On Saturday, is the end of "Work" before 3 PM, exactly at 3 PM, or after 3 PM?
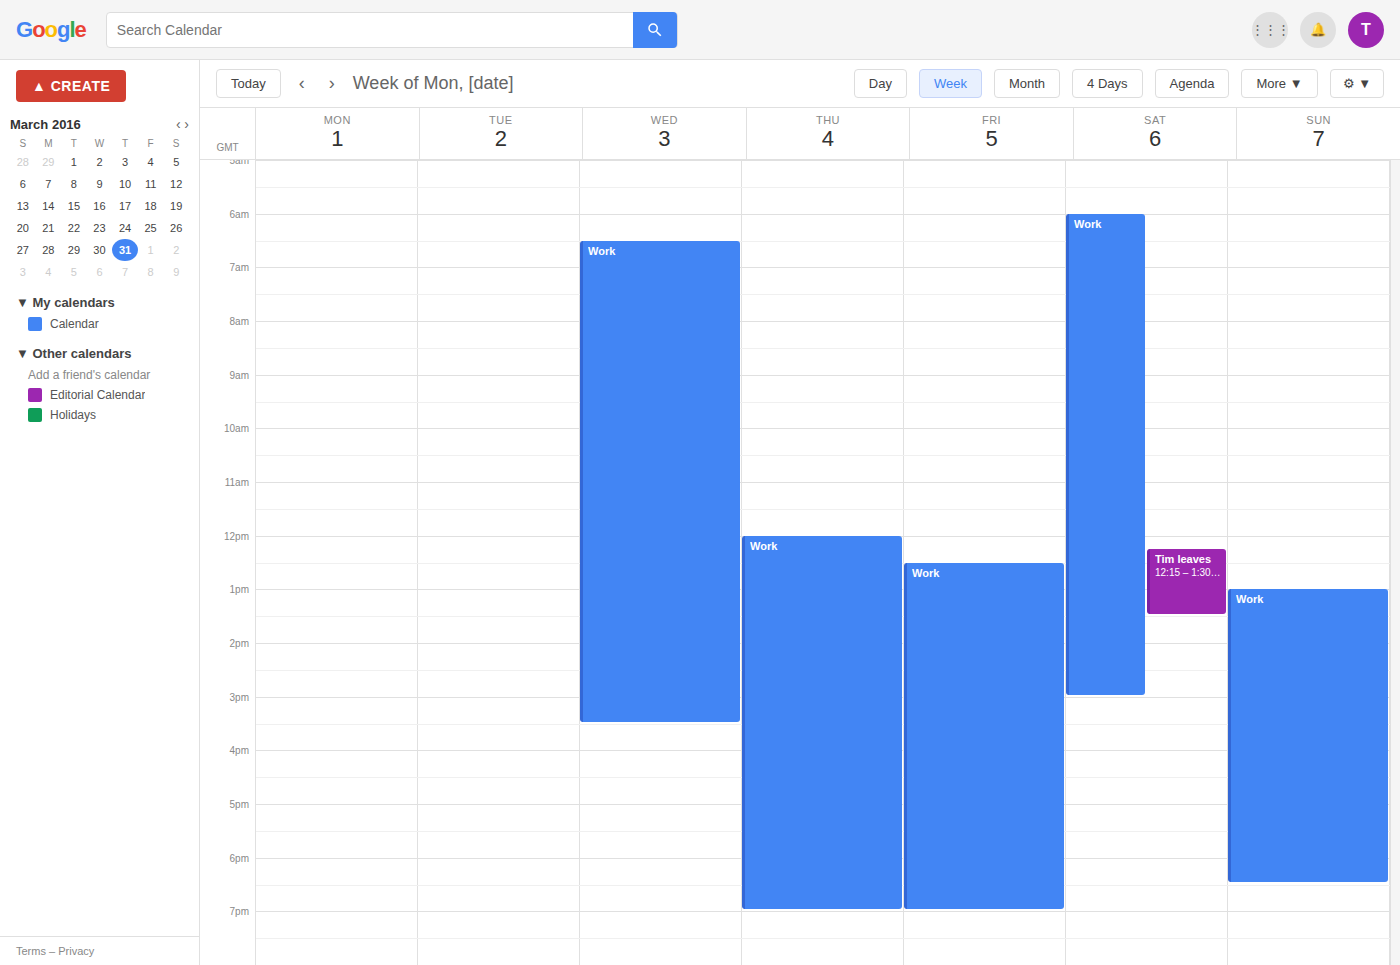
3:00 PM -- exactly at 3 PM, on the 3 PM line.